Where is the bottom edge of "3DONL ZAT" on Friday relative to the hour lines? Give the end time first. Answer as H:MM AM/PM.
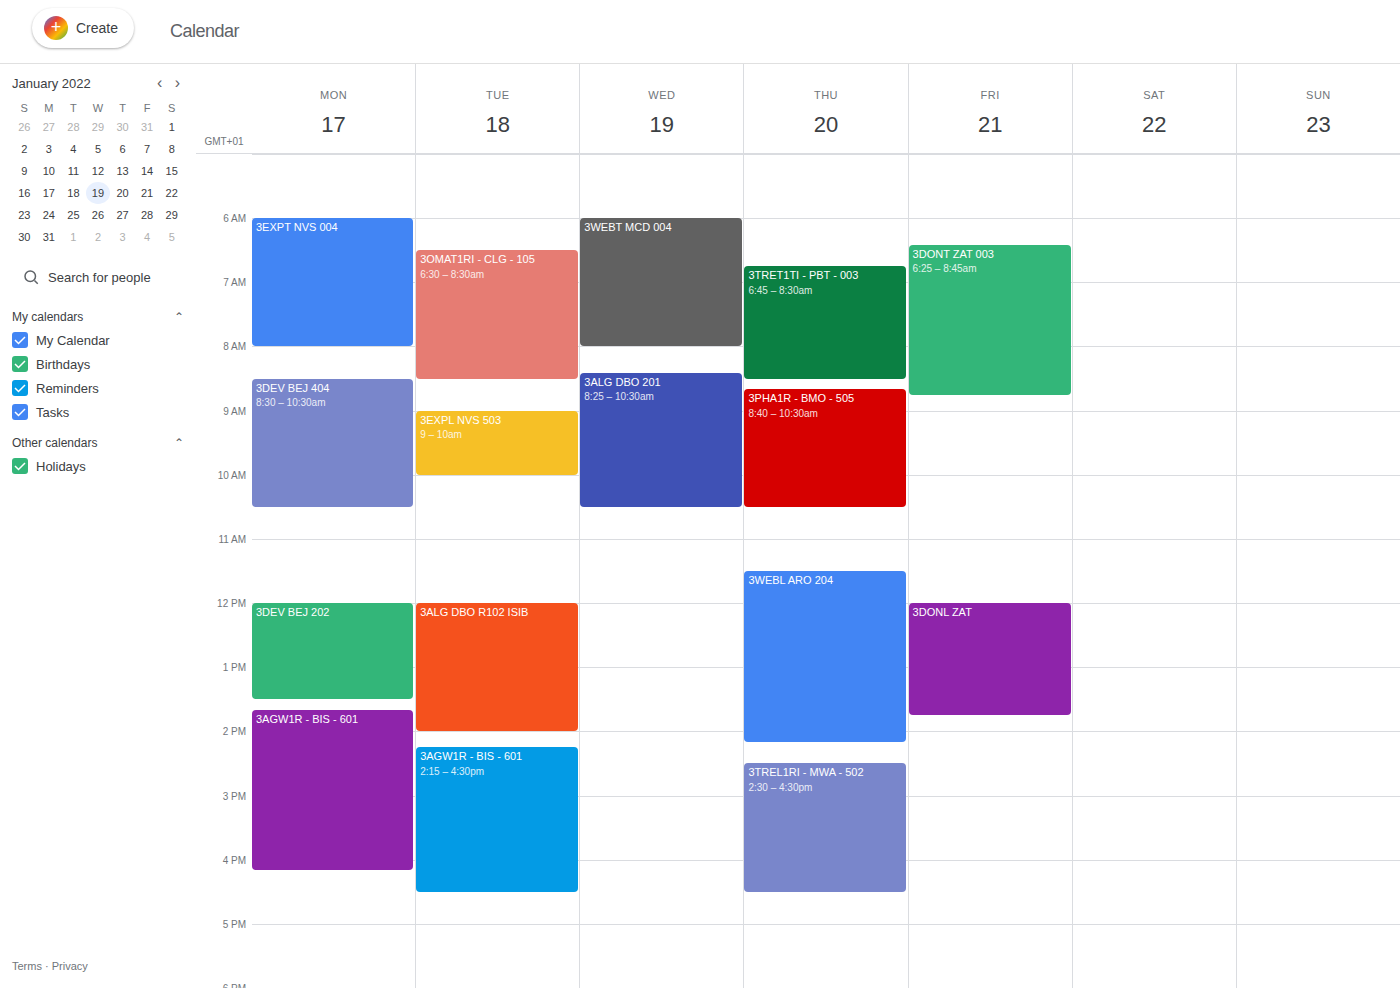
1:45 PM -- neither: three quarters of the way from the 1 PM line to the 2 PM line.